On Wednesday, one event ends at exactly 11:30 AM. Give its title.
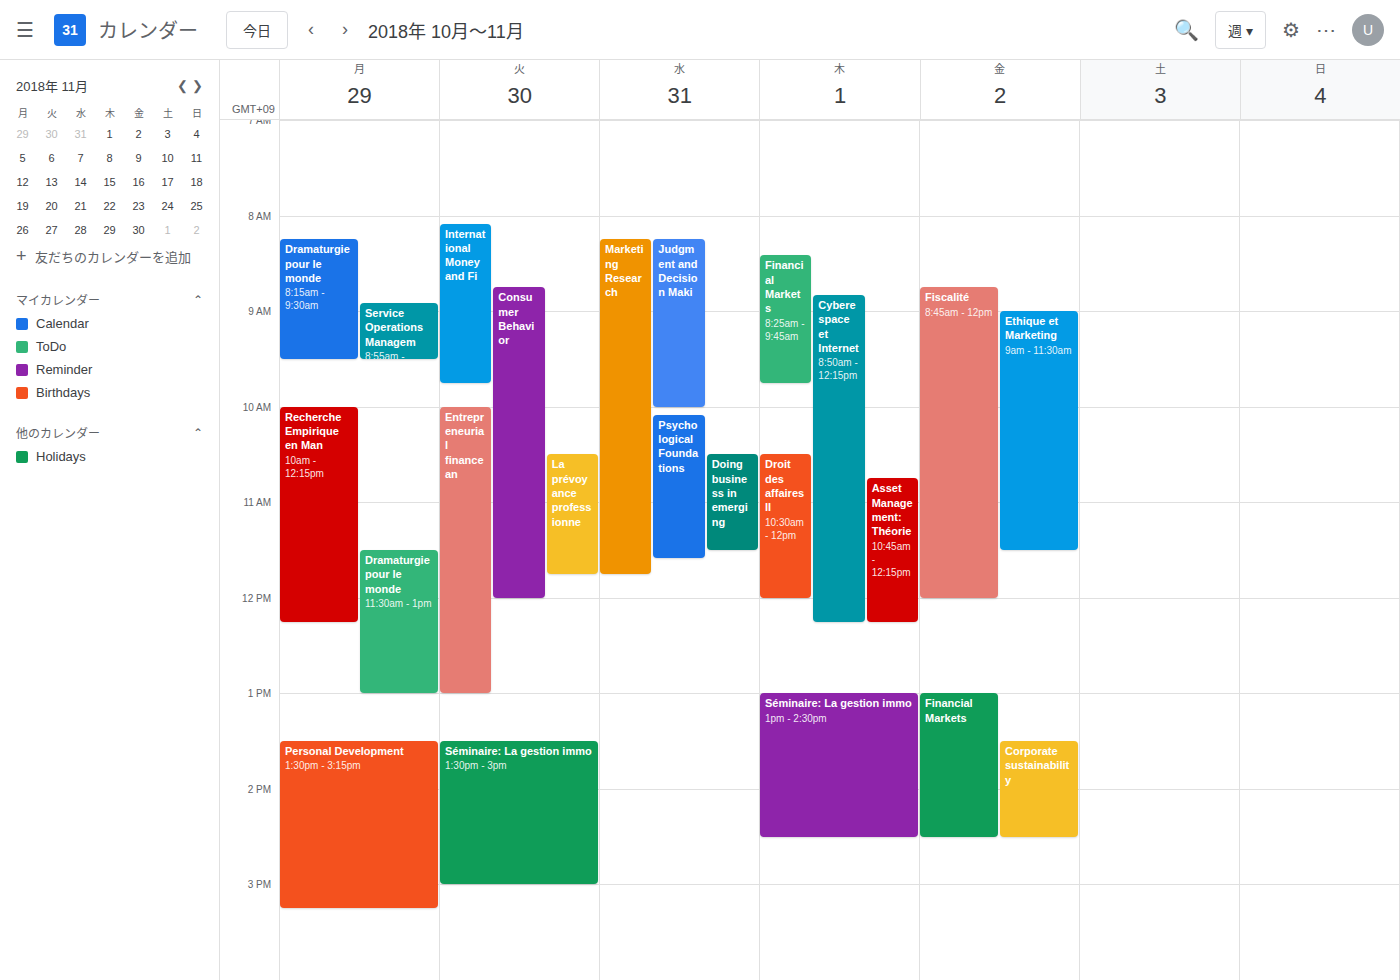
"Doing business in emerging"